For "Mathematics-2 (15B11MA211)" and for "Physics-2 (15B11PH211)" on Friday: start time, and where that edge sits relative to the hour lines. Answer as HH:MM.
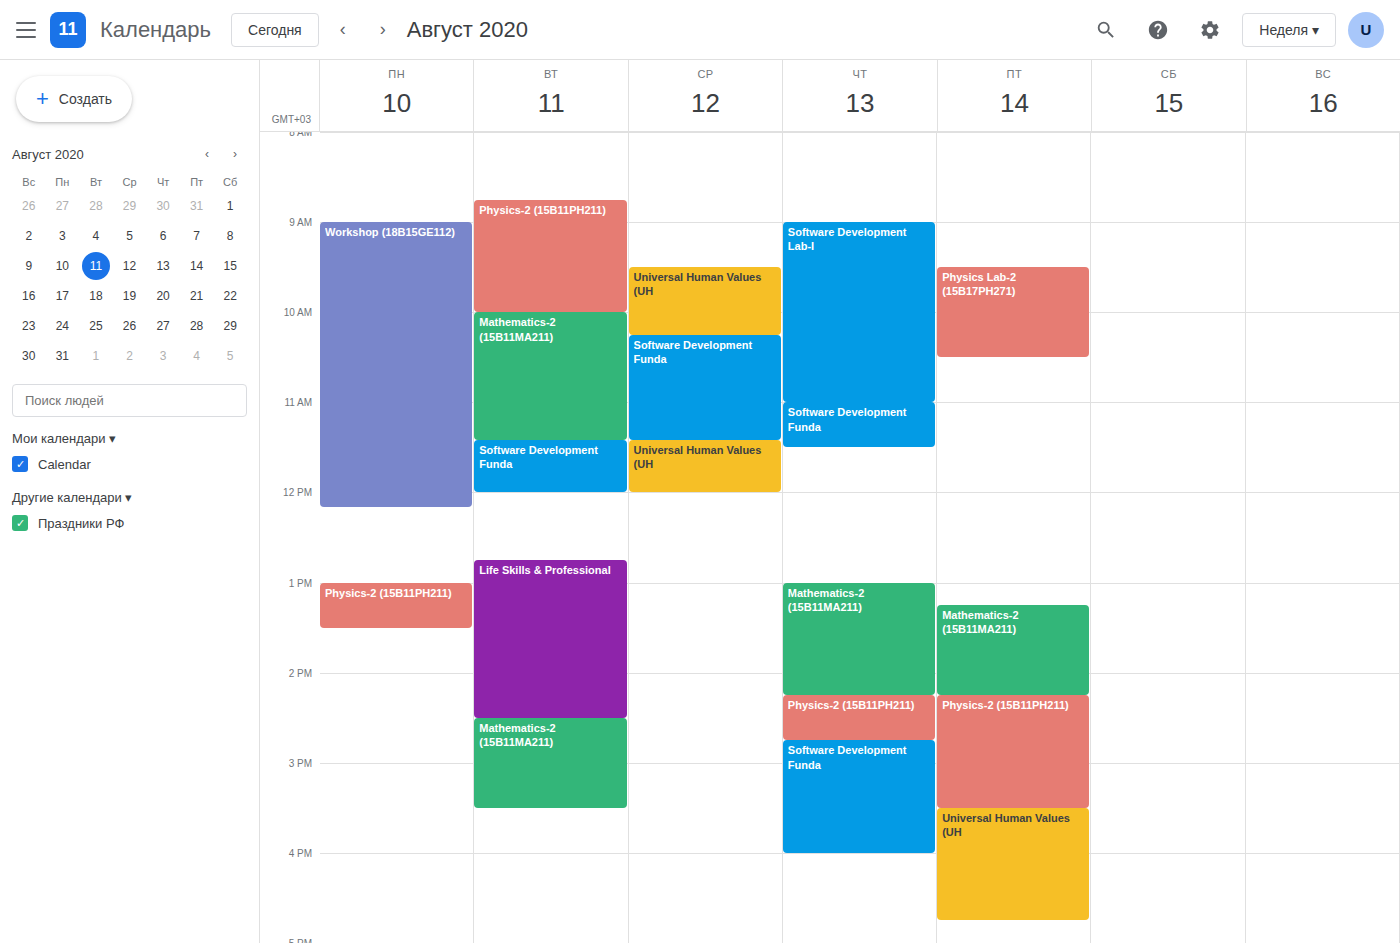
"Mathematics-2 (15B11MA211)": 13:15, neither: a quarter of the way from the 13:00 line to the 14:00 line. "Physics-2 (15B11PH211)": 14:15, neither: a quarter of the way from the 14:00 line to the 15:00 line.